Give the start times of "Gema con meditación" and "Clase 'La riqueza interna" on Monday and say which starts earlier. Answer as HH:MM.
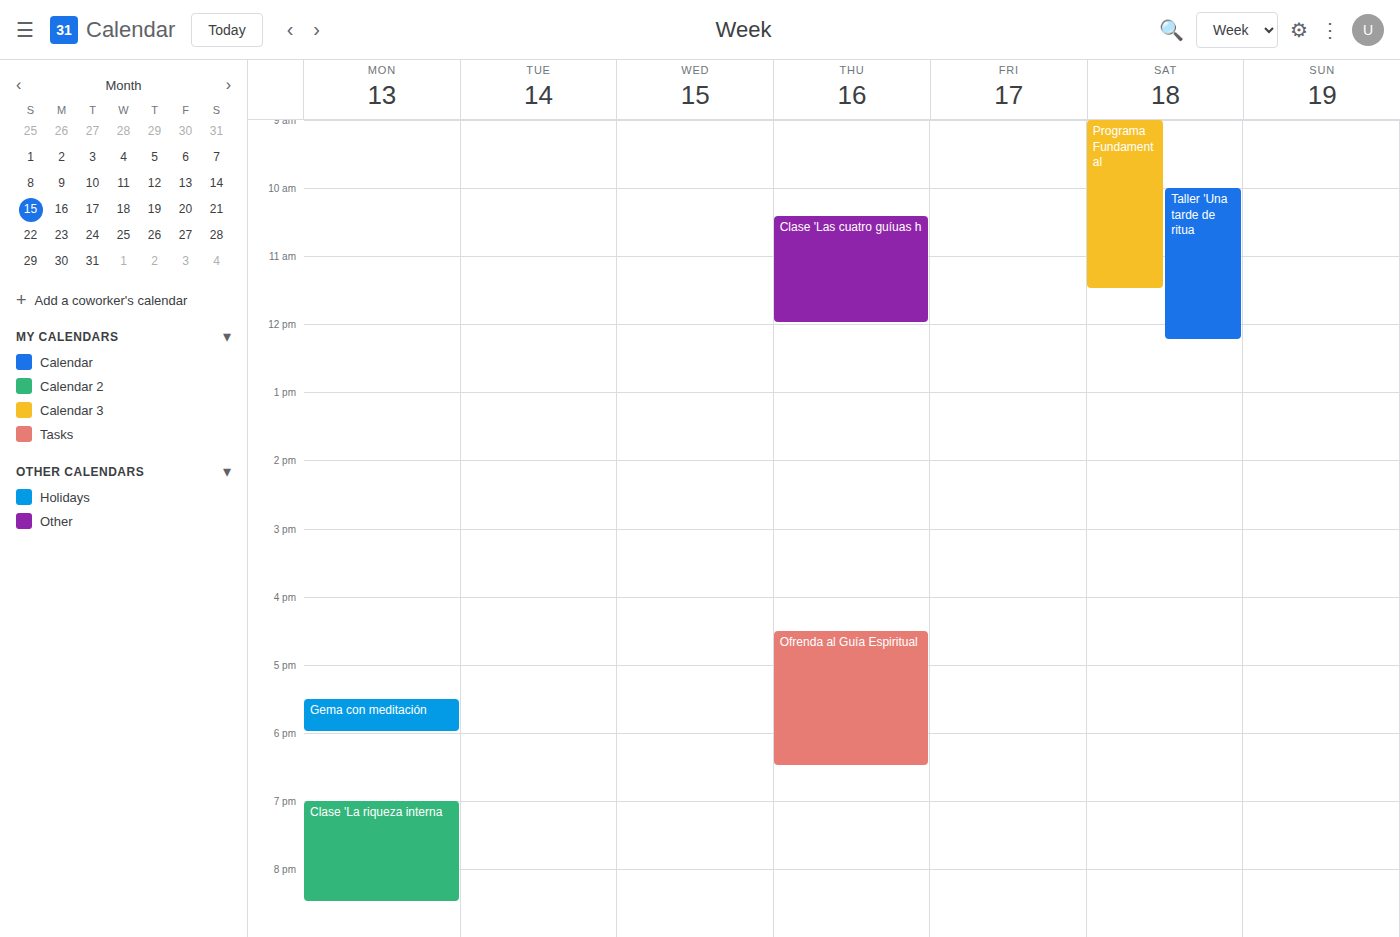
"Gema con meditación" 17:30; "Clase 'La riqueza interna" 19:00.